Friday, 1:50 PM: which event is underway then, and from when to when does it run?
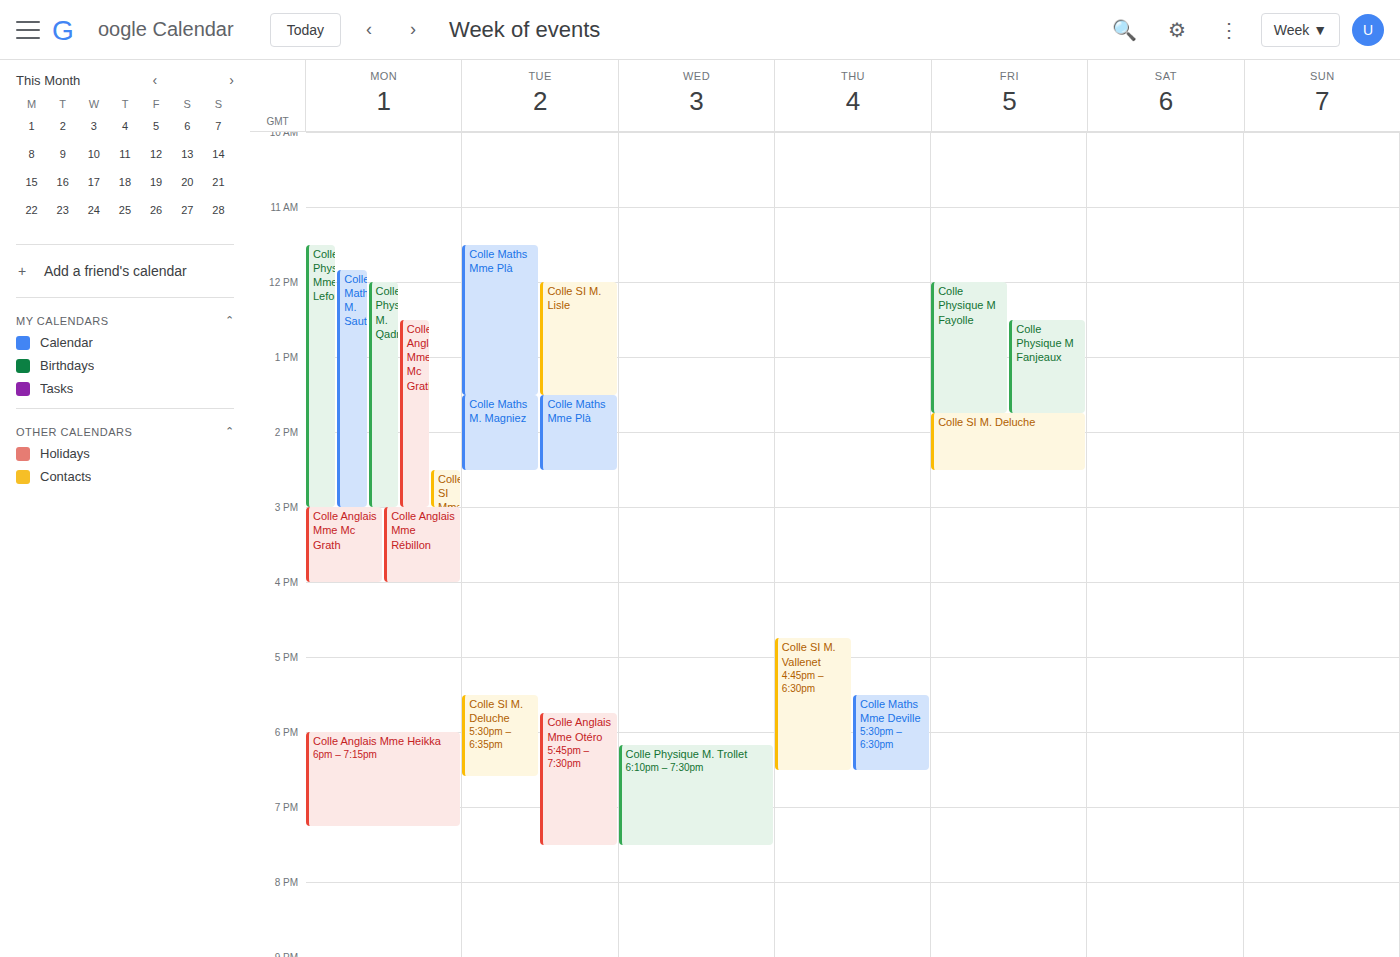
"Colle SI M. Deluche", 1:45 PM to 2:30 PM